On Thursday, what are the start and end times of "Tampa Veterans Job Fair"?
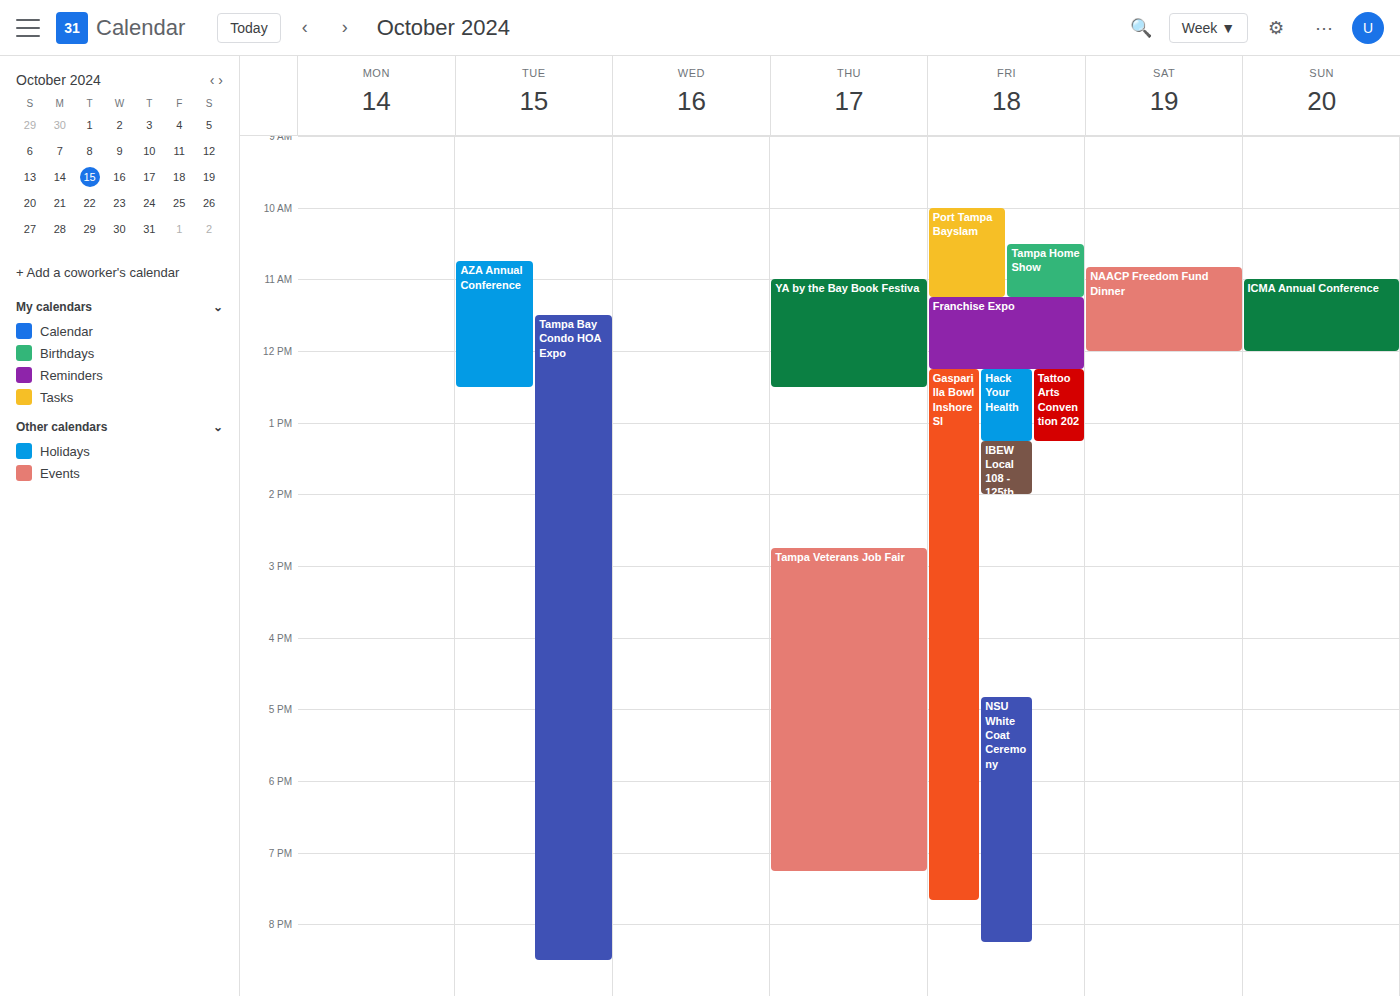
14:45 to 19:15